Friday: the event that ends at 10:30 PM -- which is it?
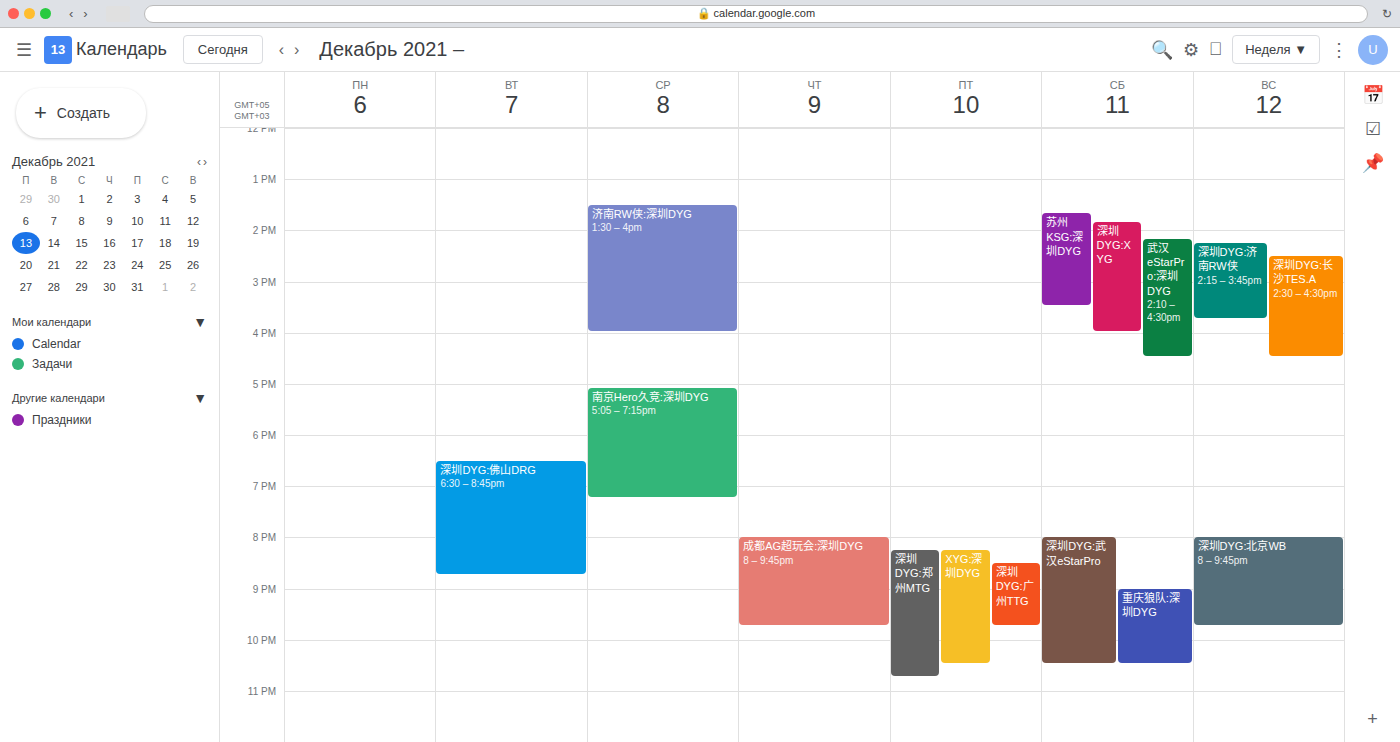
"XYG:深圳DYG"